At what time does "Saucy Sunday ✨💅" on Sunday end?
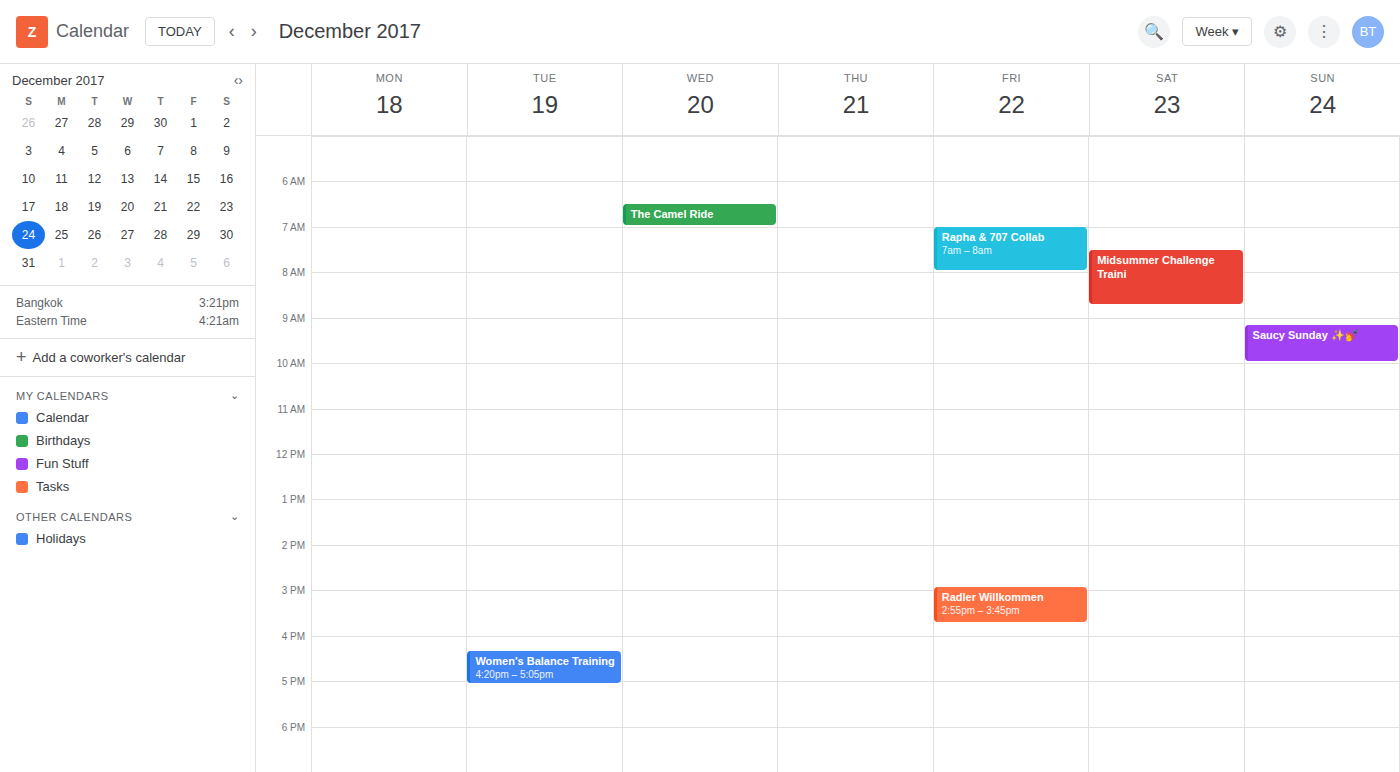
10:00 AM